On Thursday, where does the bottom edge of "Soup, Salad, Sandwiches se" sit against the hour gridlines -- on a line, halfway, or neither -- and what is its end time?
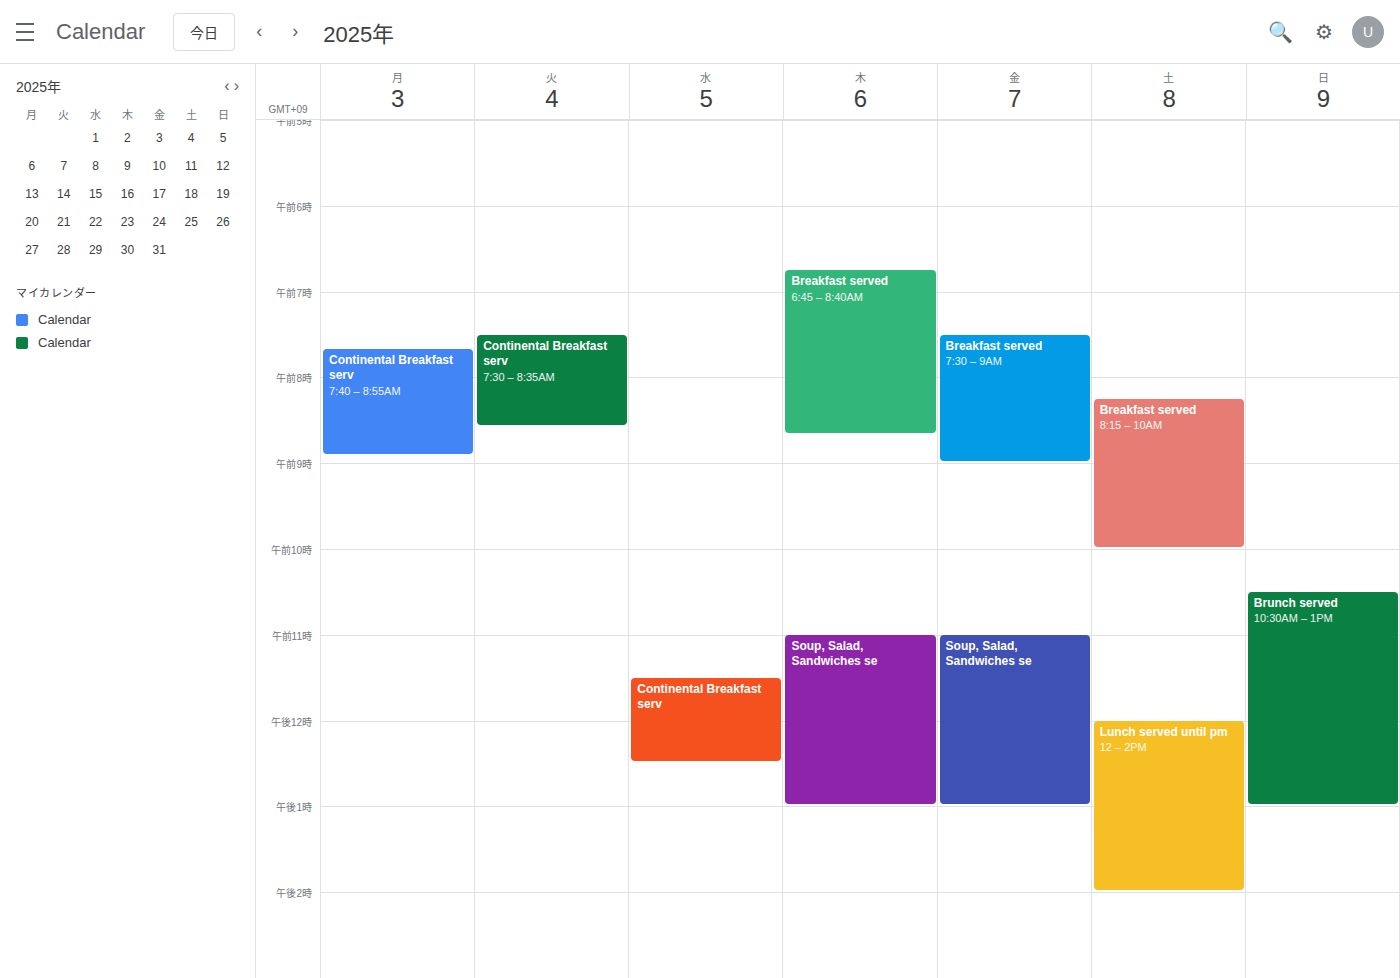
1:00 PM -- exactly on the 1 PM line.